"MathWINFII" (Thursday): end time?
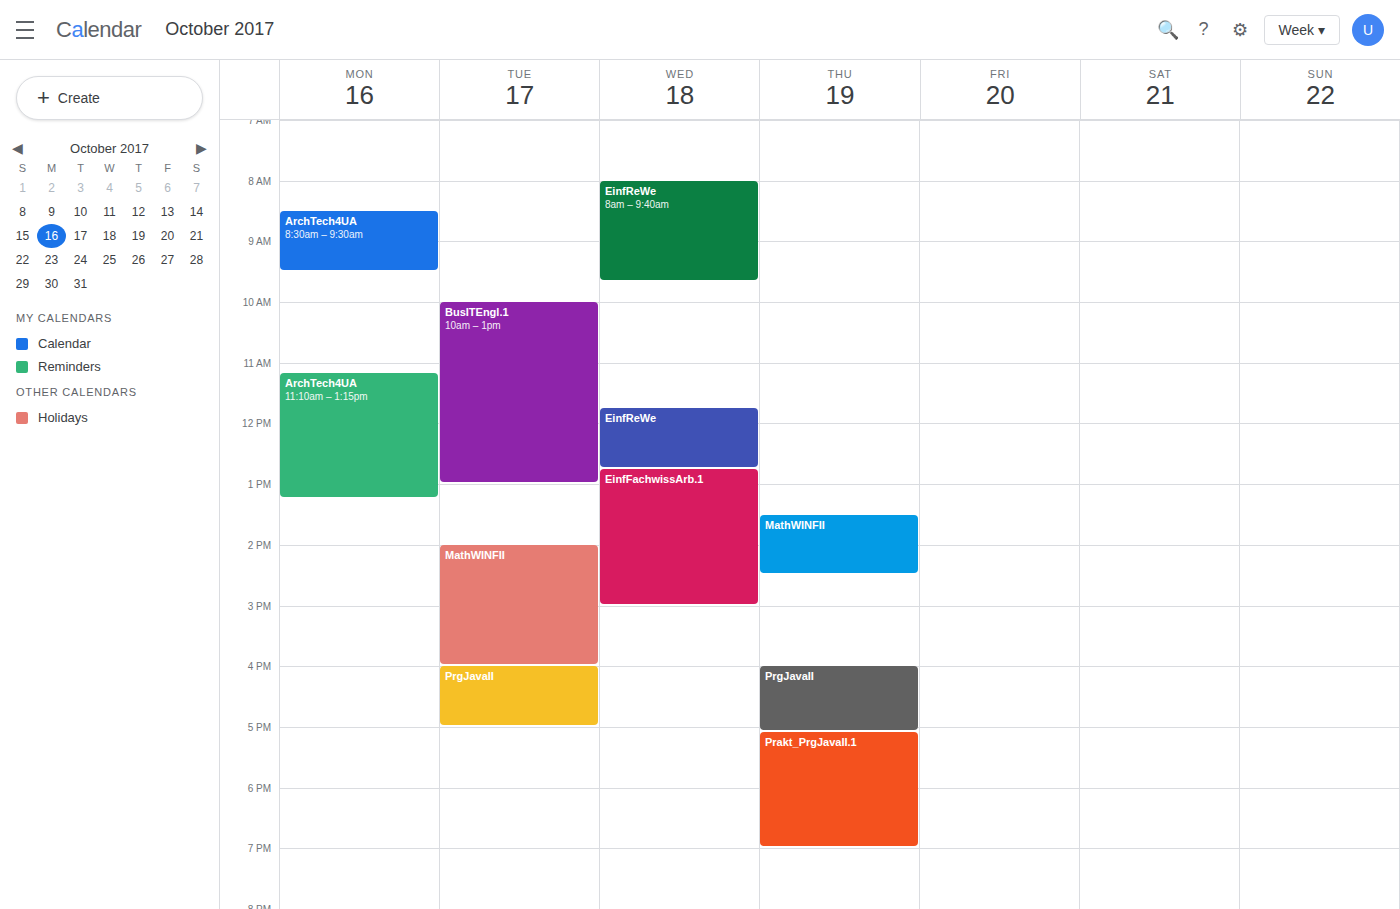
2:30 PM